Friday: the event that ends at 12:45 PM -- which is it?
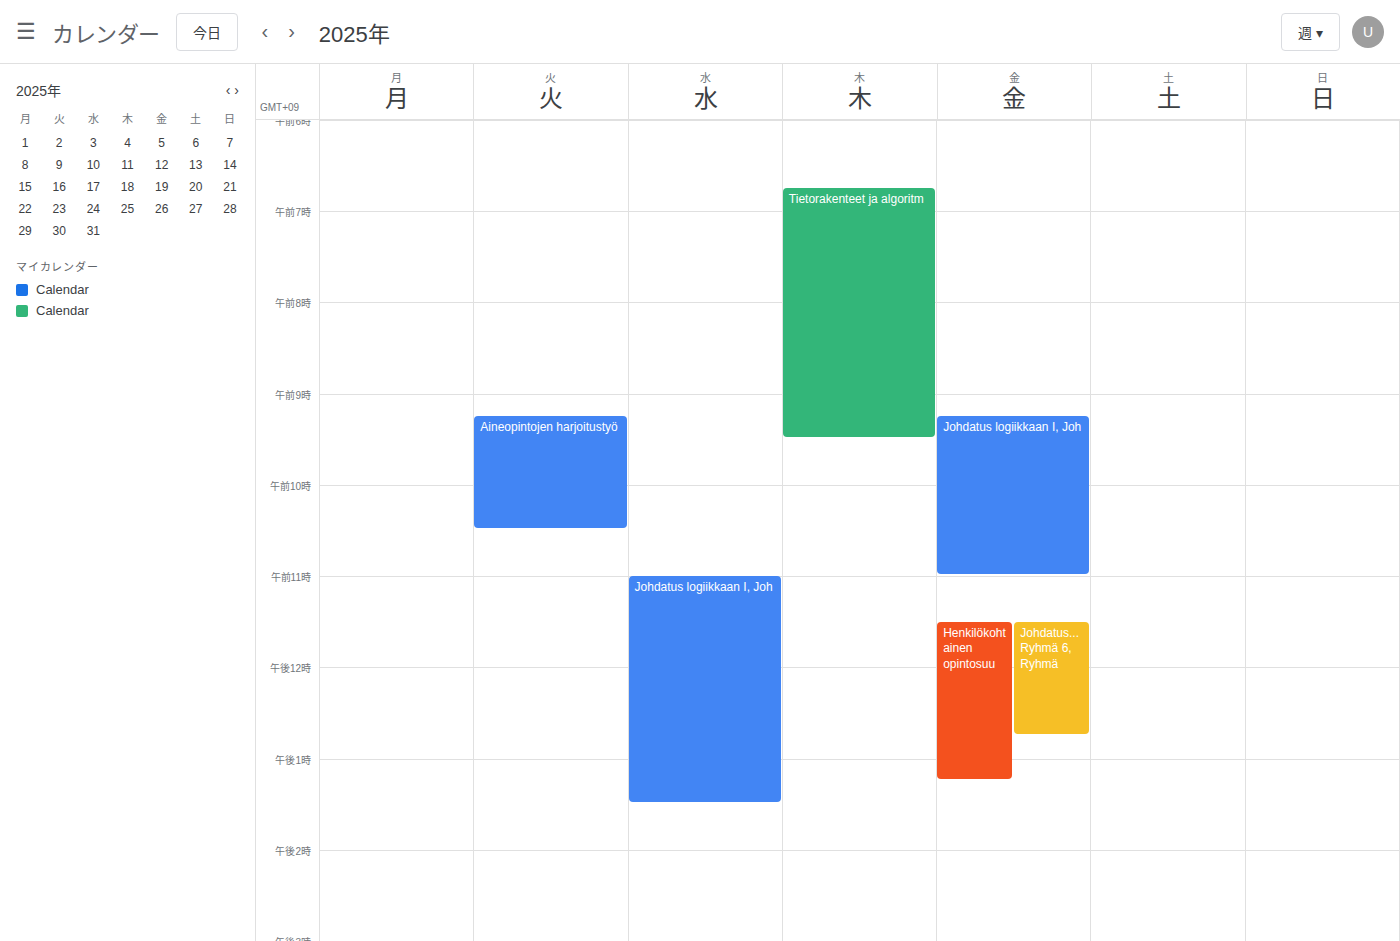
"Johdatus... Ryhmä 6, Ryhmä"